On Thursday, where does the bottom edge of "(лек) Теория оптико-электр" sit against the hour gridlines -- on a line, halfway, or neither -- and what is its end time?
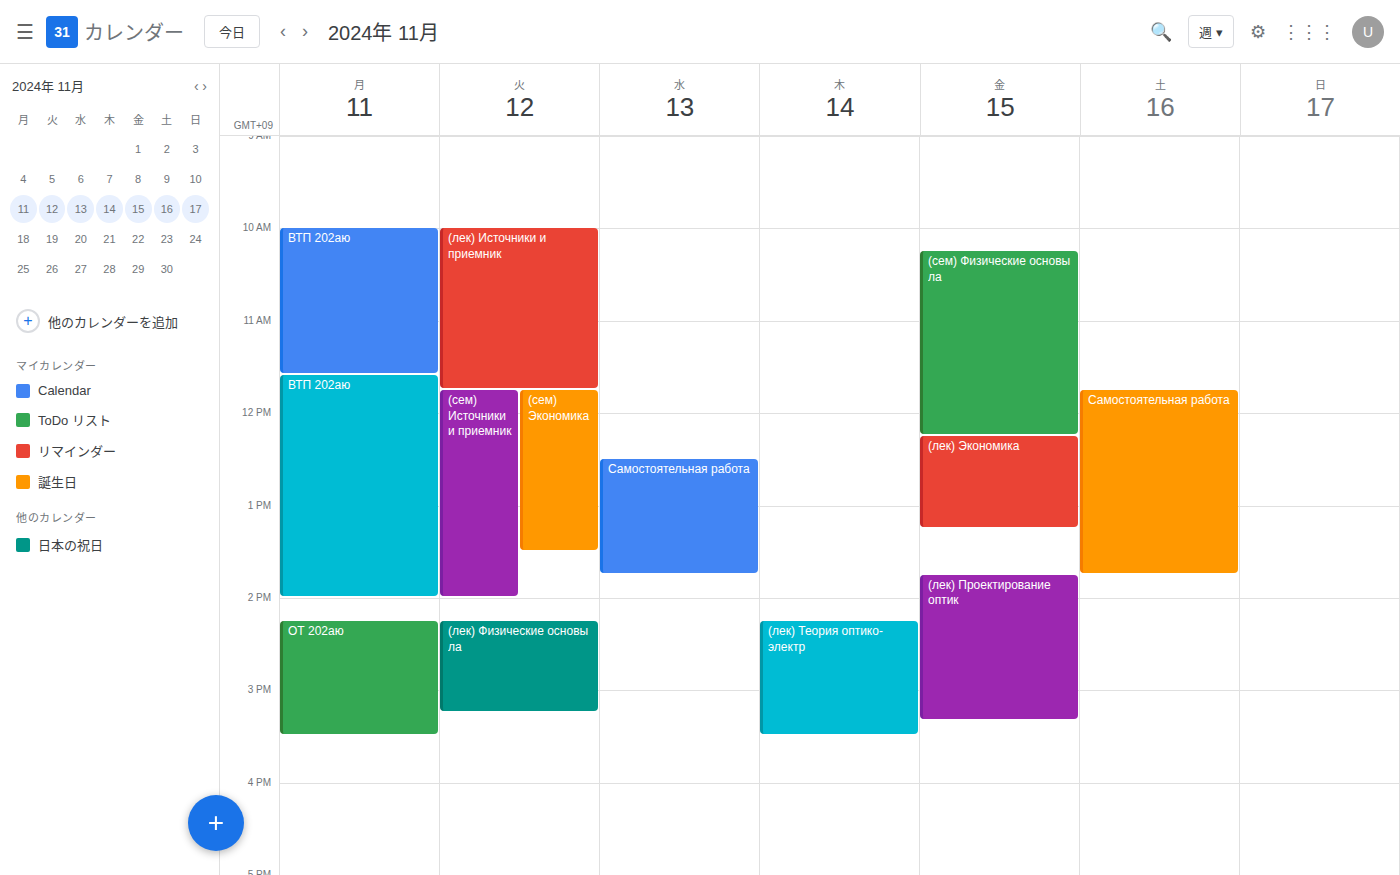
15:30 -- halfway between the 15:00 and 16:00 lines.